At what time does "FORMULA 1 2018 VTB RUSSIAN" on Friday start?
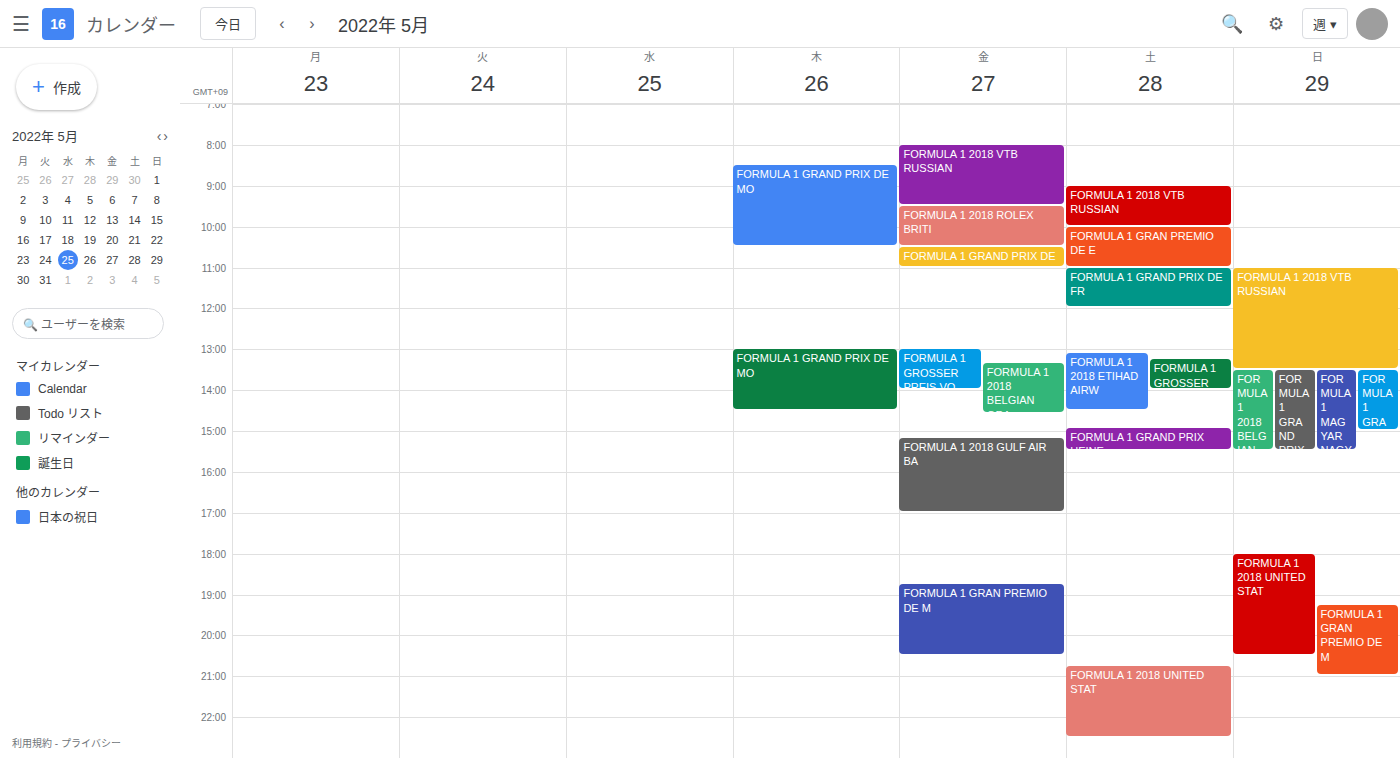
08:00